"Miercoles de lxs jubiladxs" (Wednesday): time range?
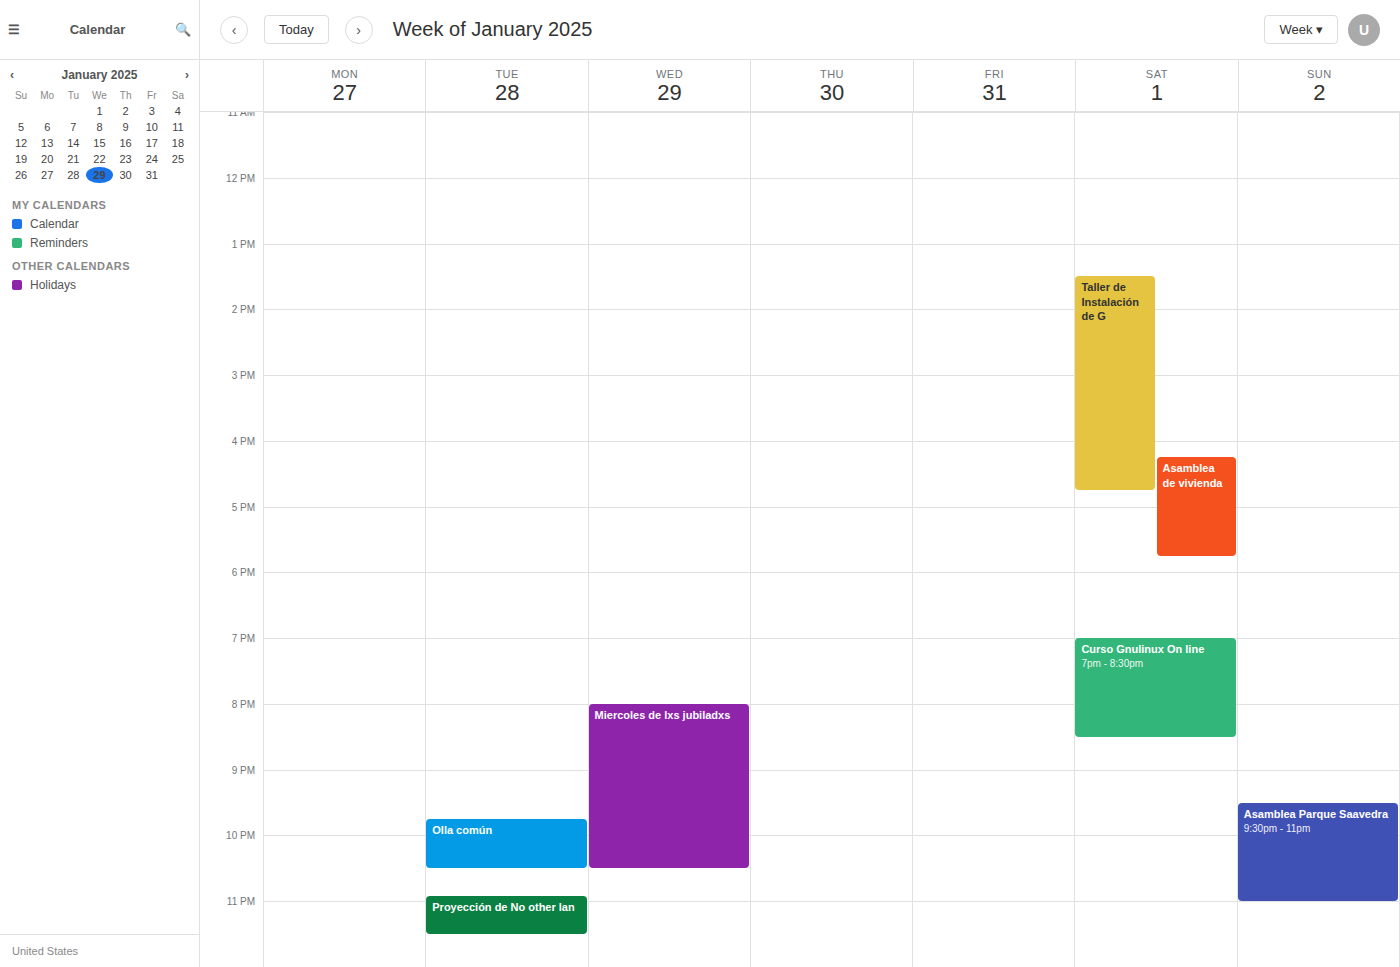
8:00 PM to 10:30 PM